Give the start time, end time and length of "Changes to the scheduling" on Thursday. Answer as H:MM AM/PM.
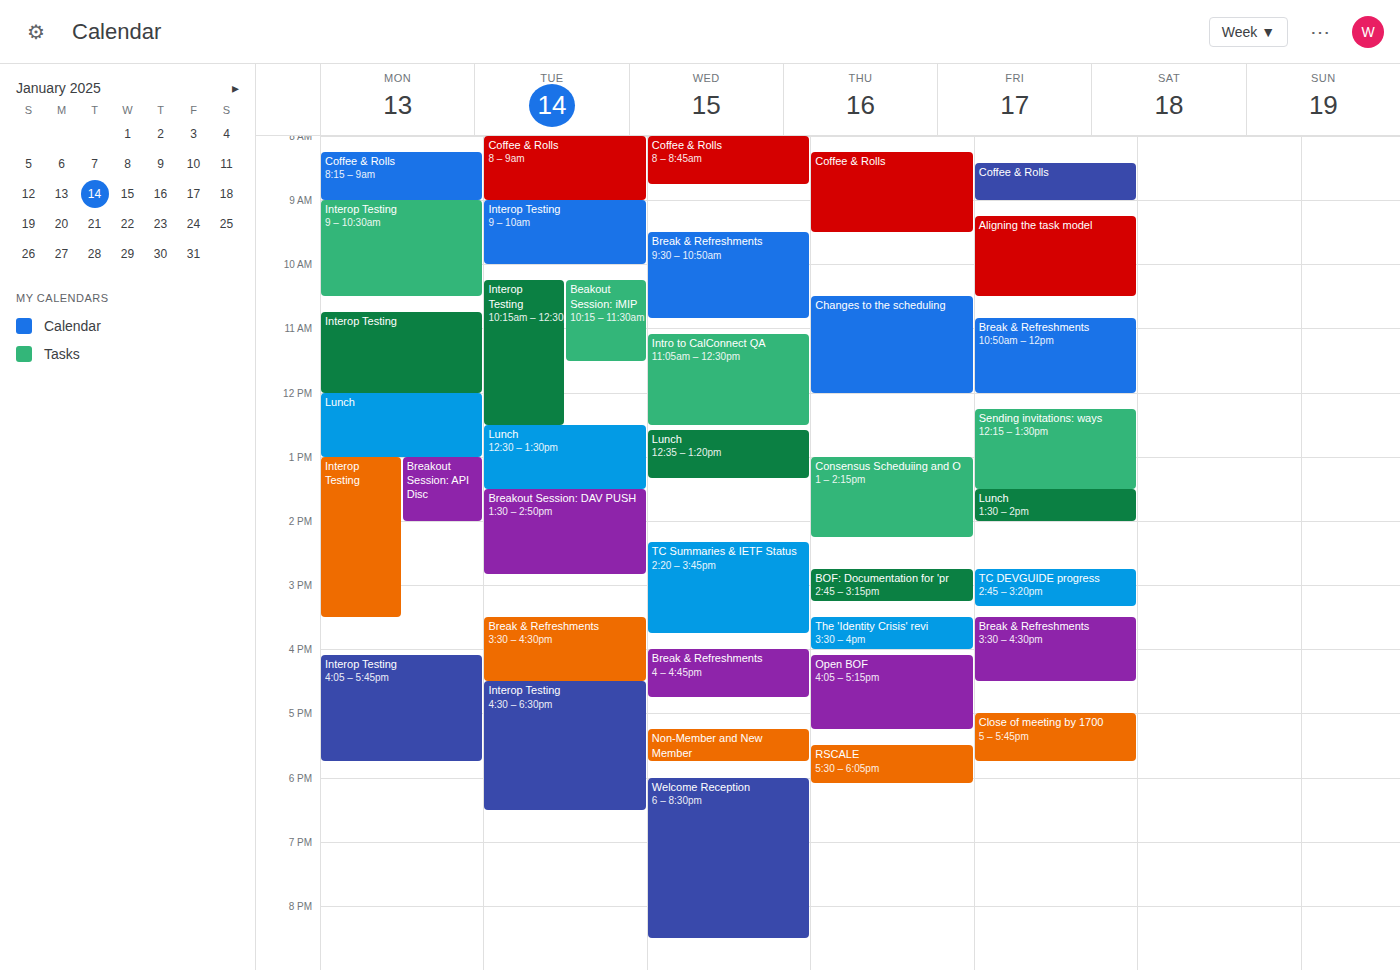
10:30 AM to 12:00 PM, 1 hour 30 minutes